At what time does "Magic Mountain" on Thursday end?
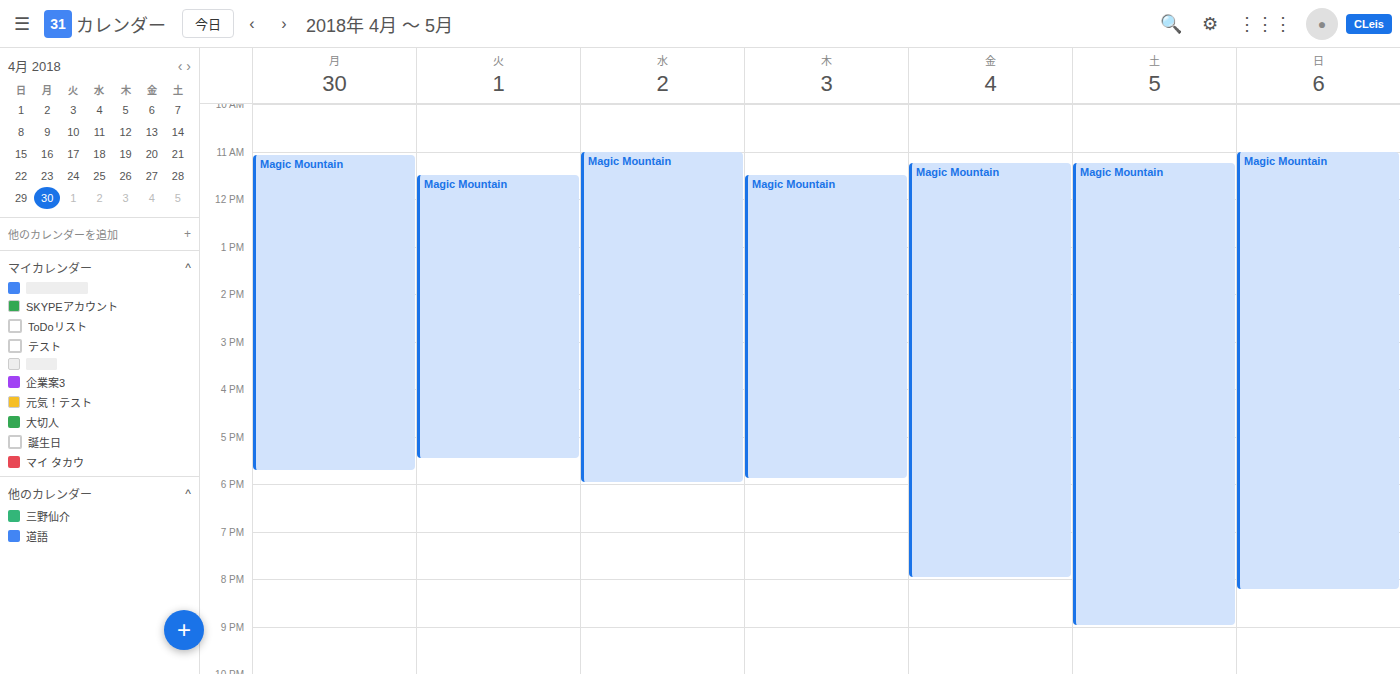
5:55 PM